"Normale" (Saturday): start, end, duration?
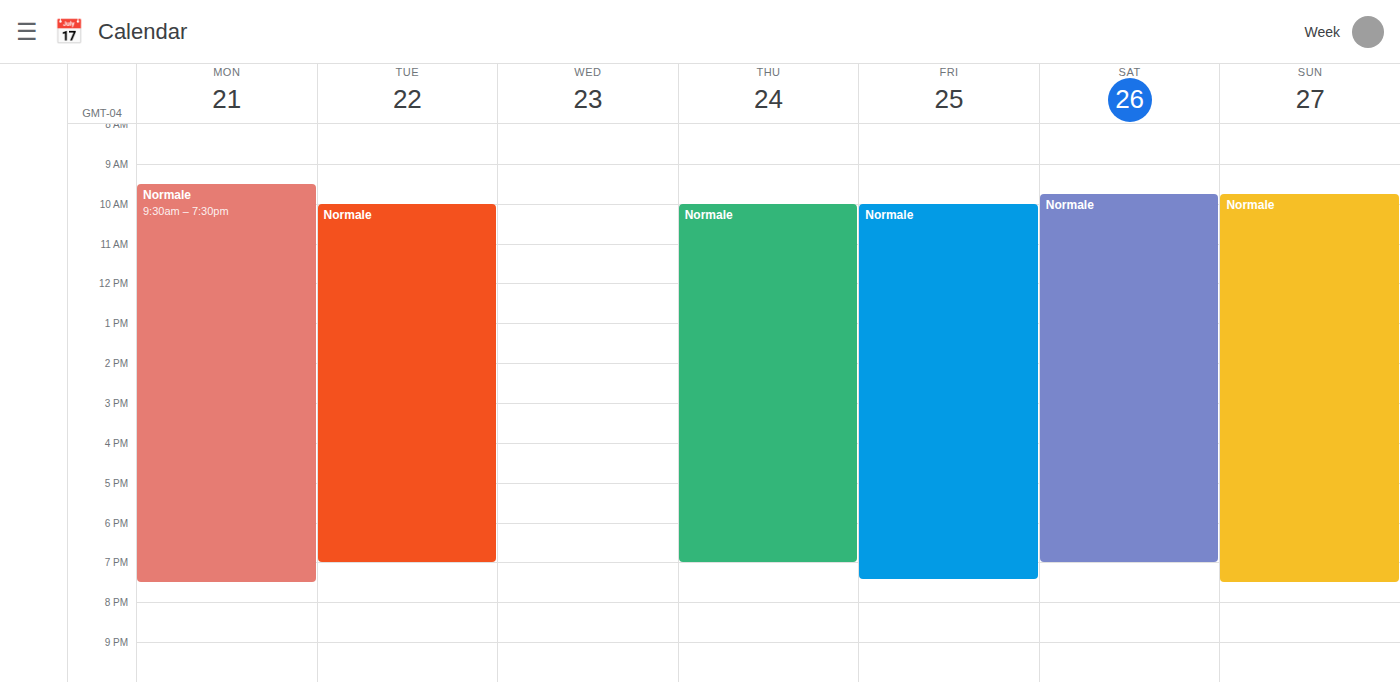
9:45 AM to 7:00 PM, 9 hours 15 minutes